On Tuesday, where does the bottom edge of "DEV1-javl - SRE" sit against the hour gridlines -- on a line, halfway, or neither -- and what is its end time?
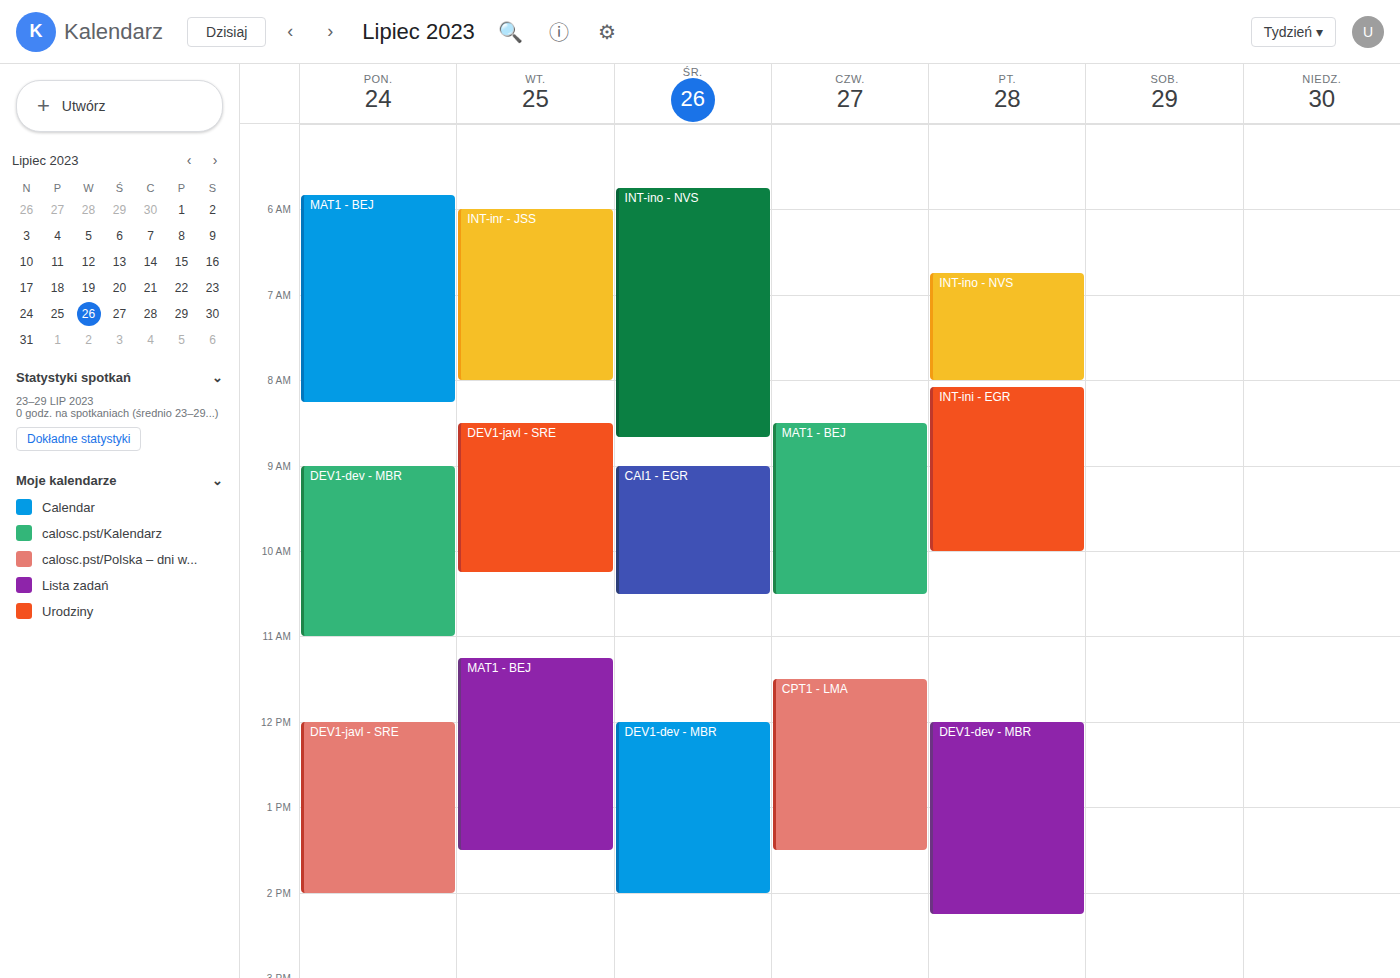
10:15 AM -- neither: a quarter of the way from the 10 AM line to the 11 AM line.